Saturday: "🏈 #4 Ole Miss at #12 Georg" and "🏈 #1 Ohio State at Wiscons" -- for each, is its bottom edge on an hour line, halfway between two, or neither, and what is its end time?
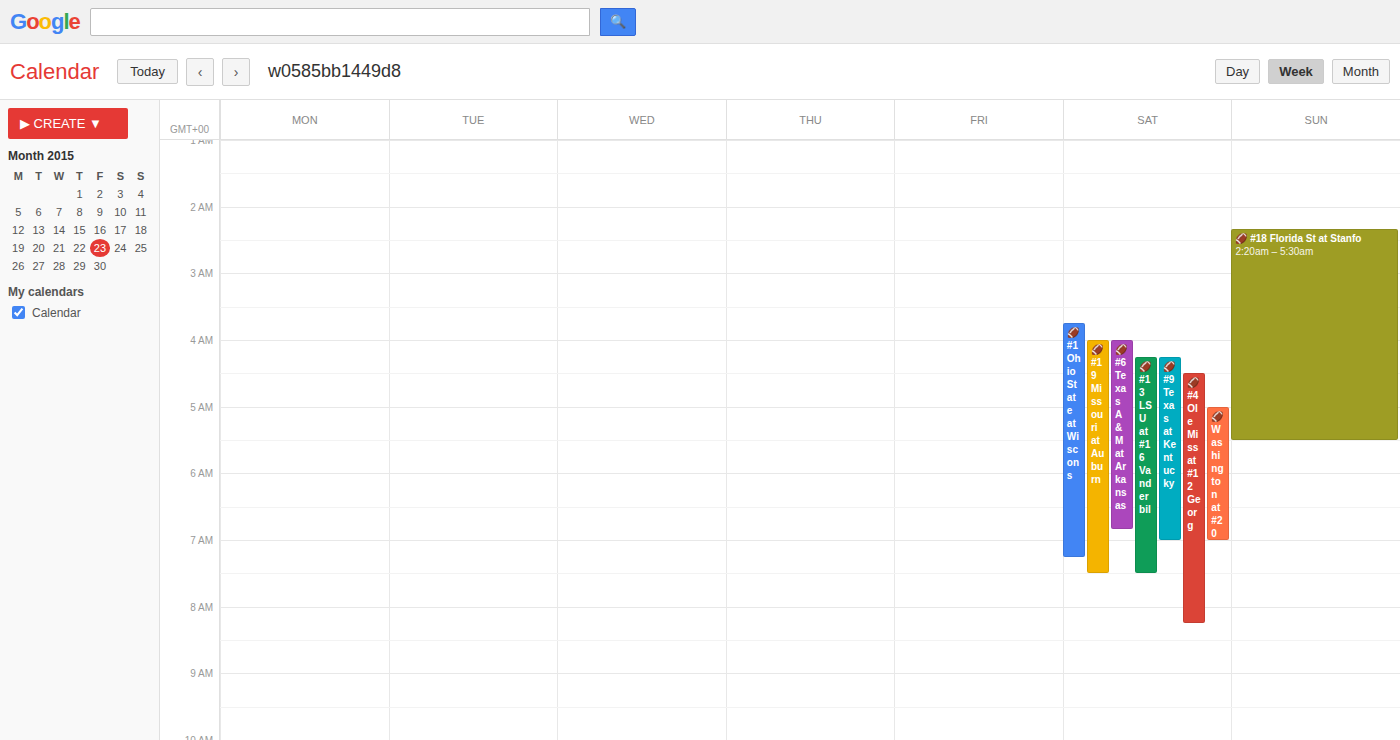
"🏈 #4 Ole Miss at #12 Georg": 8:15 AM, neither: a quarter of the way from the 8 AM line to the 9 AM line. "🏈 #1 Ohio State at Wiscons": 7:15 AM, neither: a quarter of the way from the 7 AM line to the 8 AM line.